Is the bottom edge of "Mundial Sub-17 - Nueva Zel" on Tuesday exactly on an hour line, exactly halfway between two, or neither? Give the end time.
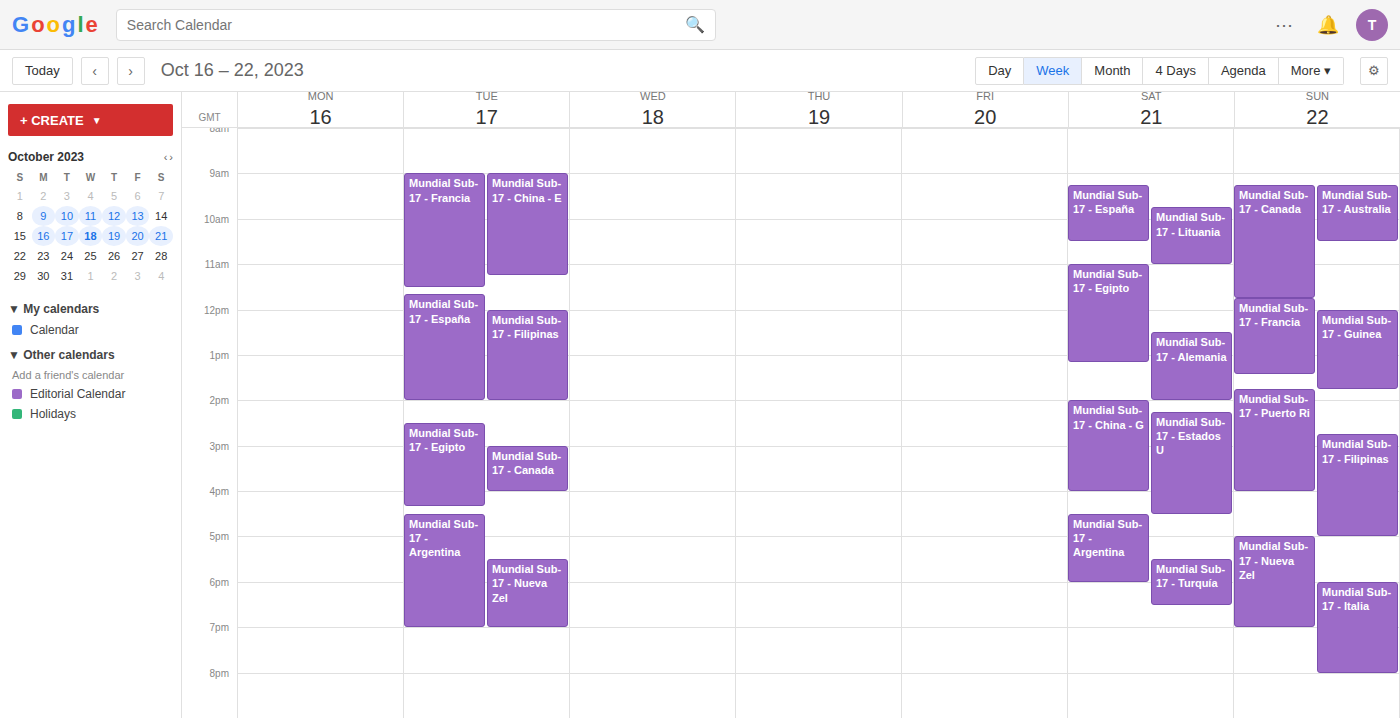
7:00 PM -- exactly on the 7 PM line.